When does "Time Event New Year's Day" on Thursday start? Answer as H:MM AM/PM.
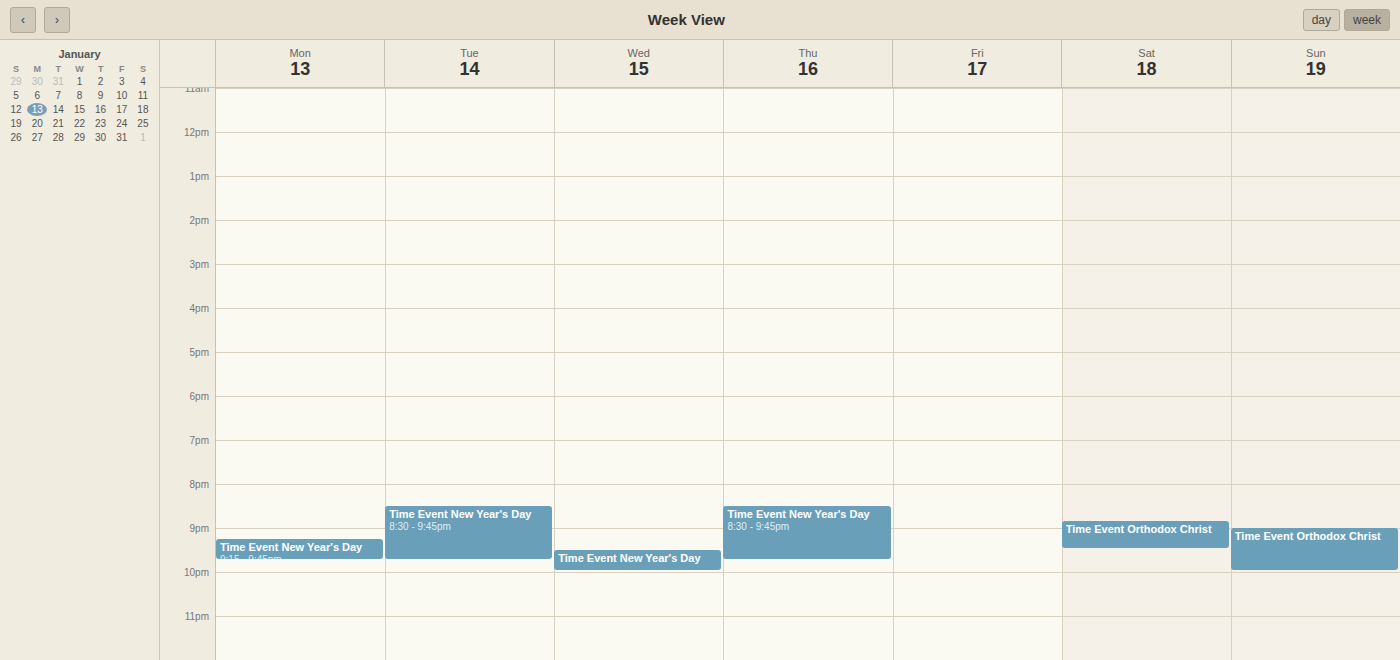
8:30 PM